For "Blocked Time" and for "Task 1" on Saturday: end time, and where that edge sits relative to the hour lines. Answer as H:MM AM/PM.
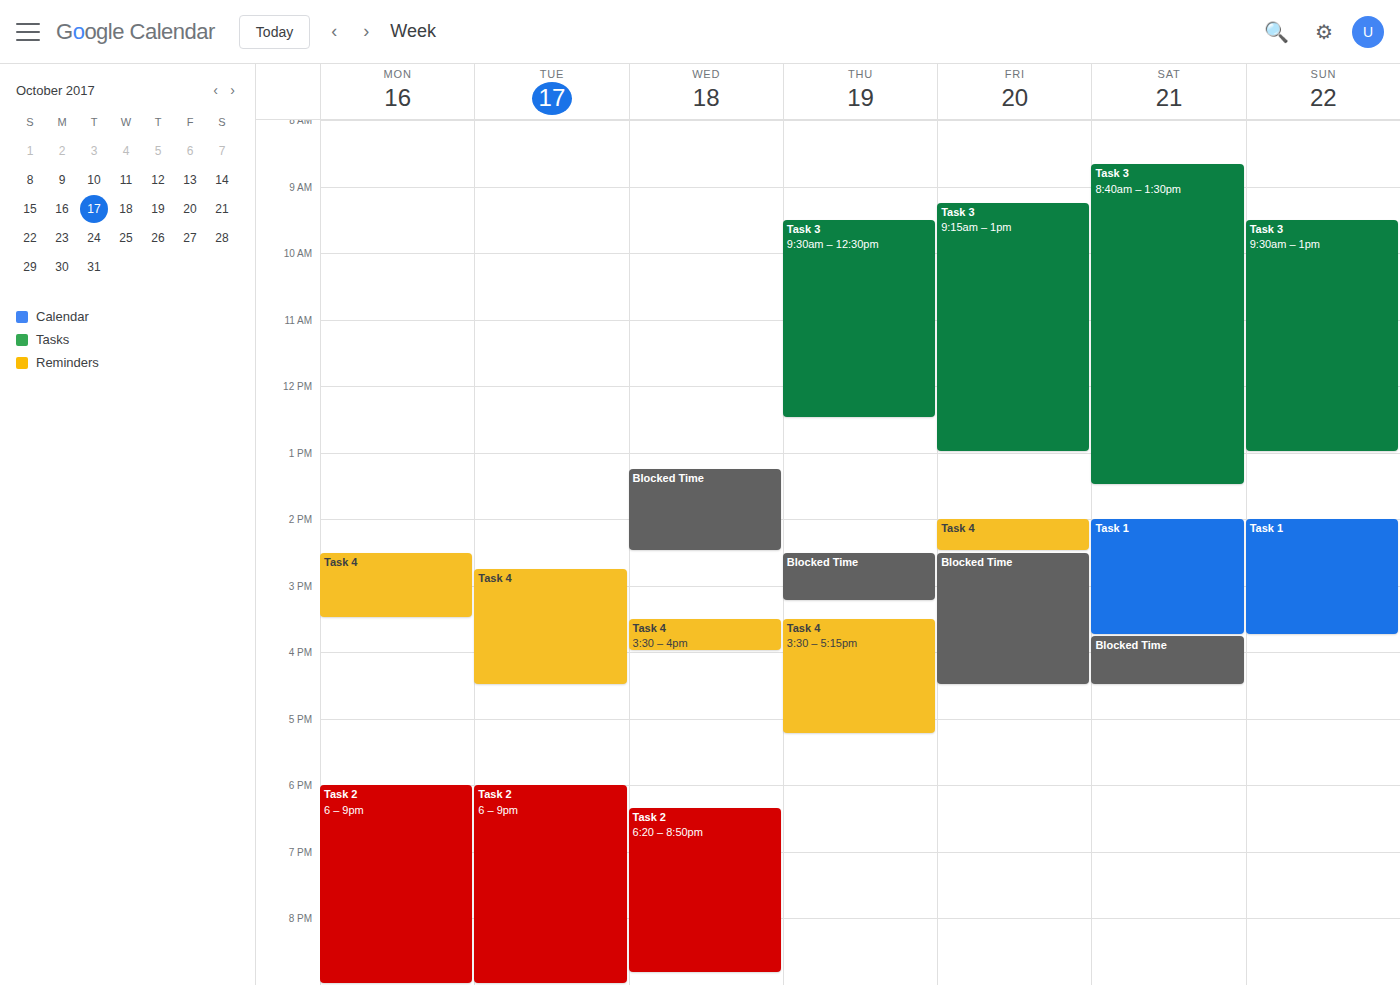
"Blocked Time": 4:30 PM, halfway between the 4 PM and 5 PM lines. "Task 1": 3:45 PM, neither: three quarters of the way from the 3 PM line to the 4 PM line.